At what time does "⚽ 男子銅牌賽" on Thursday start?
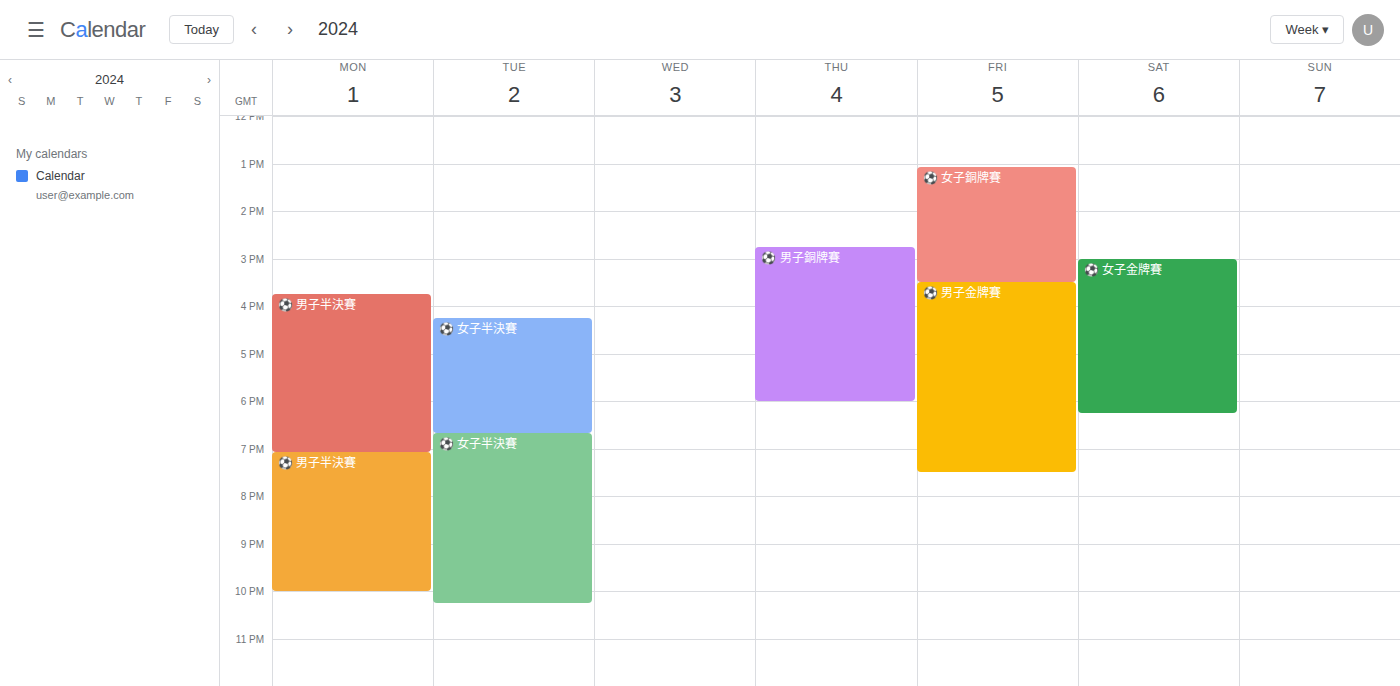
2:45 PM